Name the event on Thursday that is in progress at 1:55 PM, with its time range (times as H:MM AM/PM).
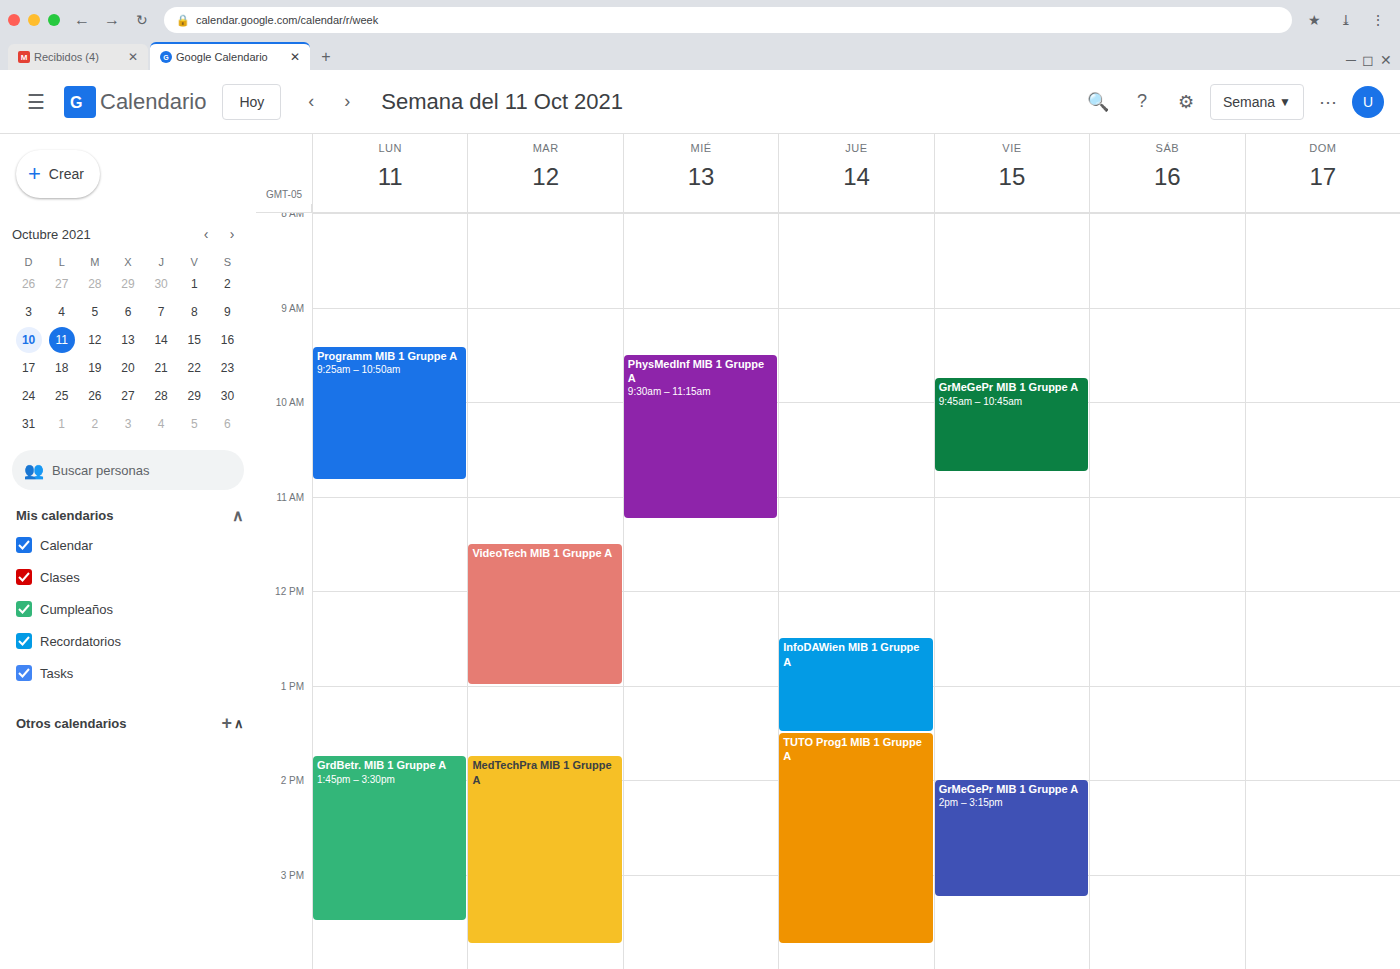
"TUTO Prog1 MIB 1 Gruppe A", 1:30 PM to 3:45 PM